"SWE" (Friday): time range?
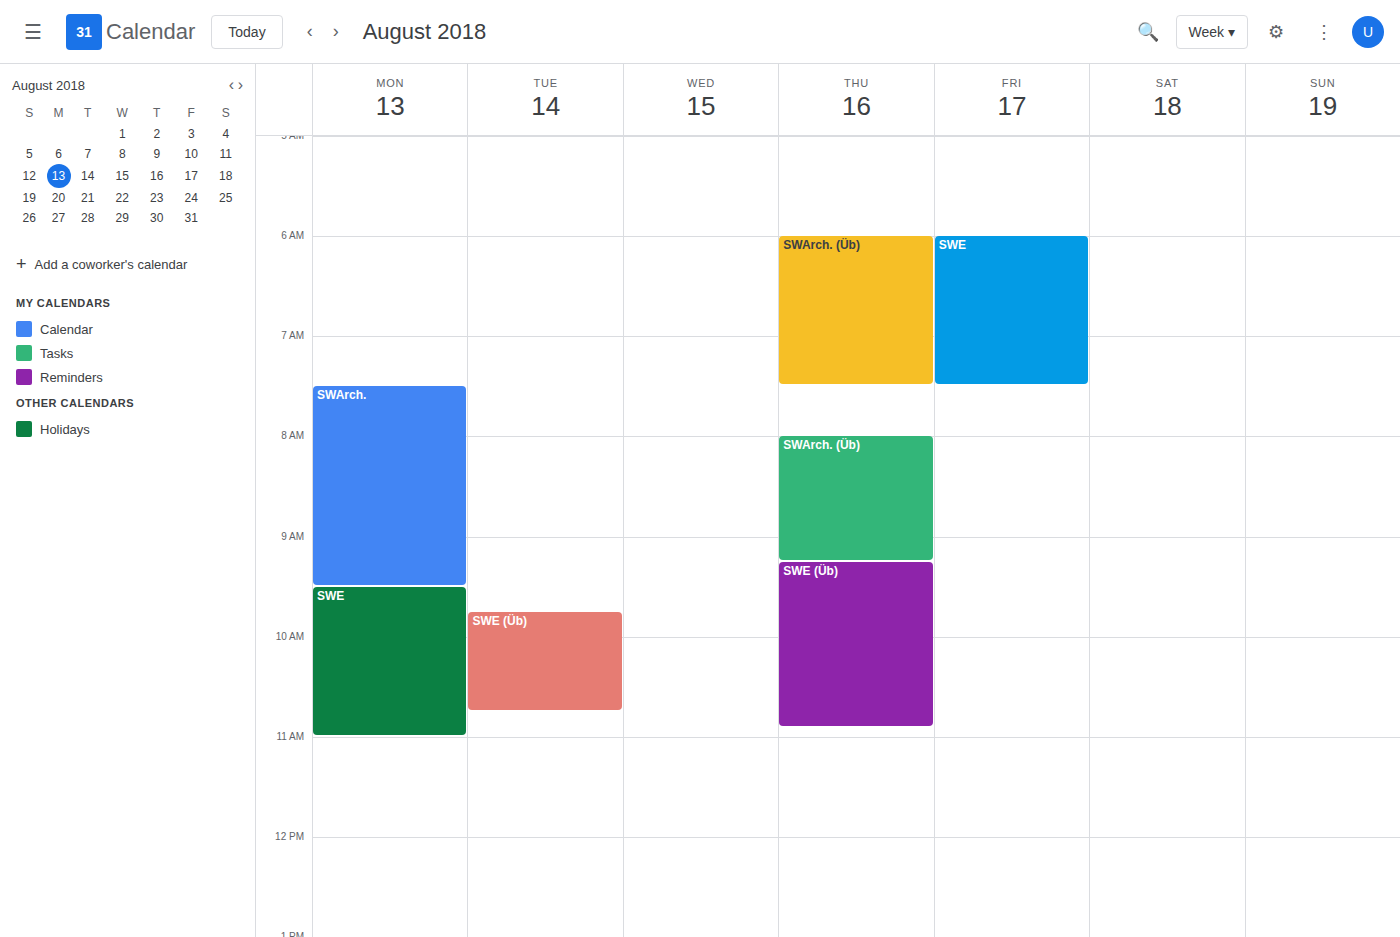
6:00 AM to 7:30 AM